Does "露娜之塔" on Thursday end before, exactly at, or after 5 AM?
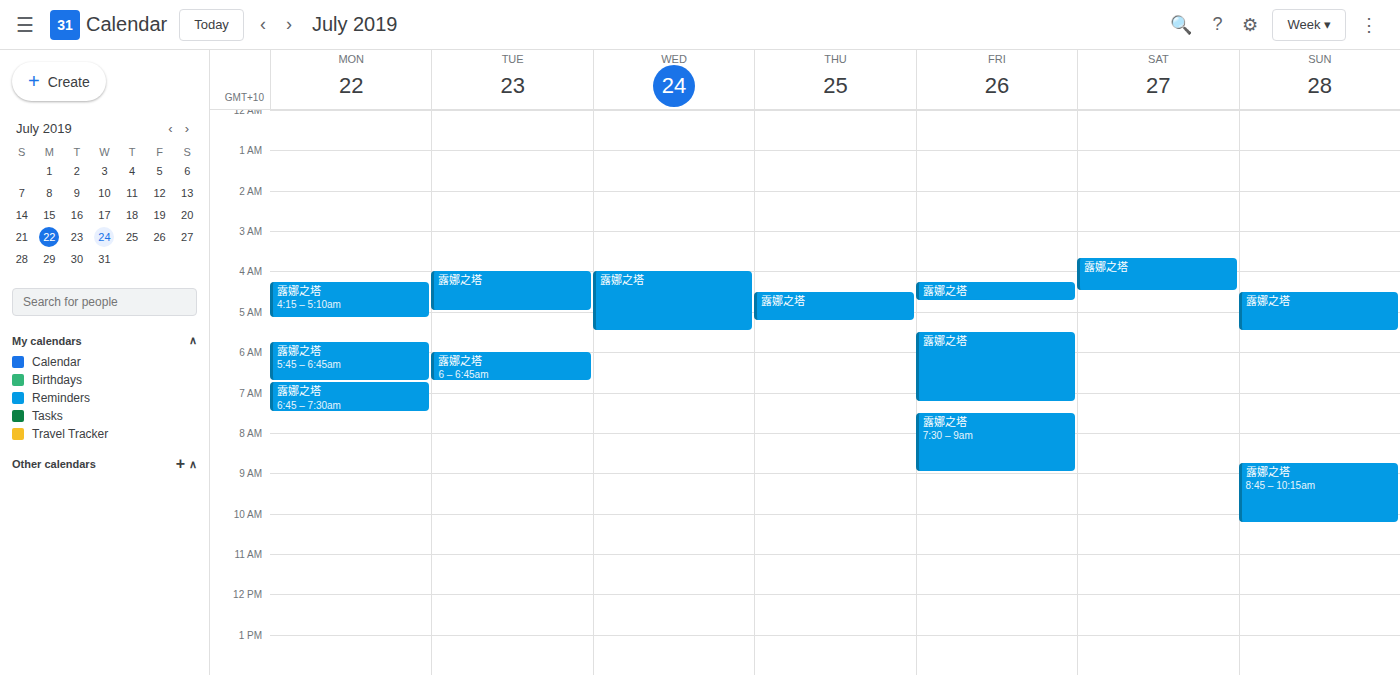
5:15 AM -- after 5 AM, 15 minutes below the 5 AM line.